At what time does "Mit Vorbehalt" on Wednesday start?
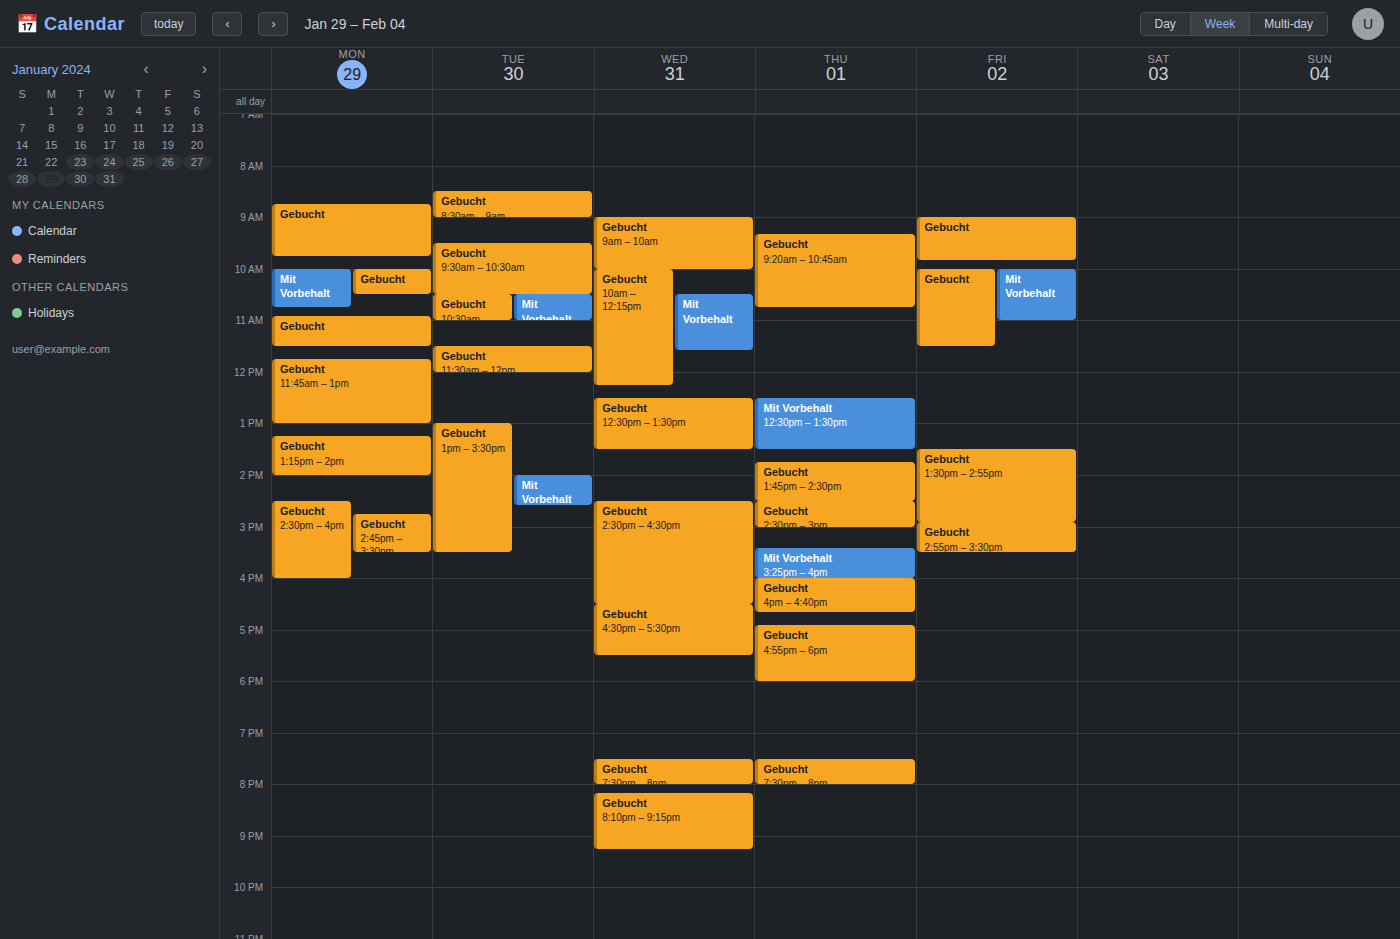
10:30 AM